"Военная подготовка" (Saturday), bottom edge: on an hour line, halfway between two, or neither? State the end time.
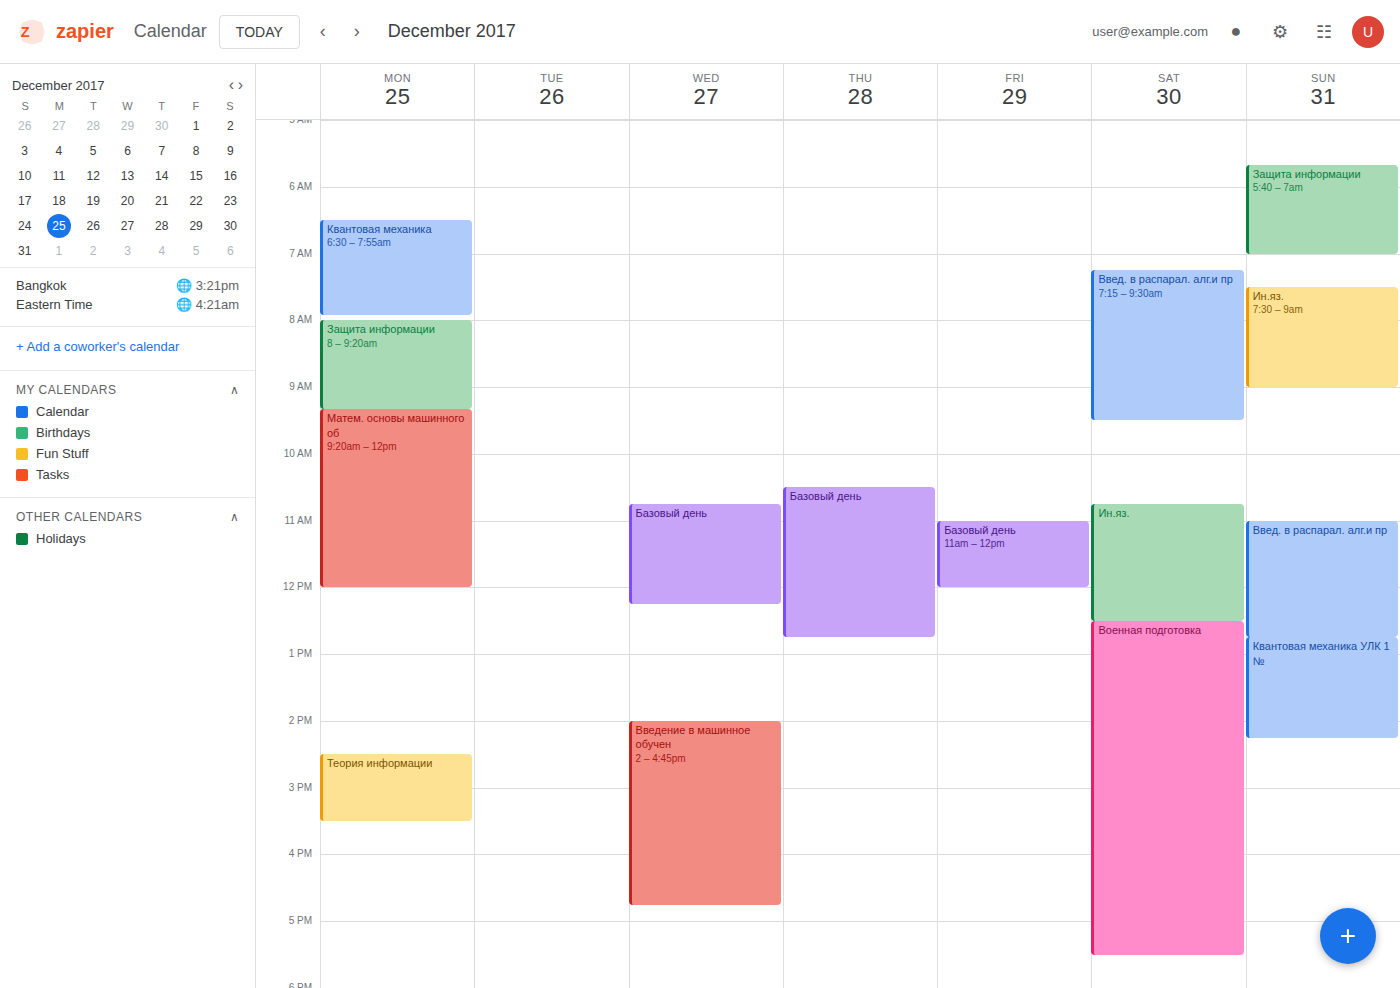
5:30 PM -- halfway between the 5 PM and 6 PM lines.